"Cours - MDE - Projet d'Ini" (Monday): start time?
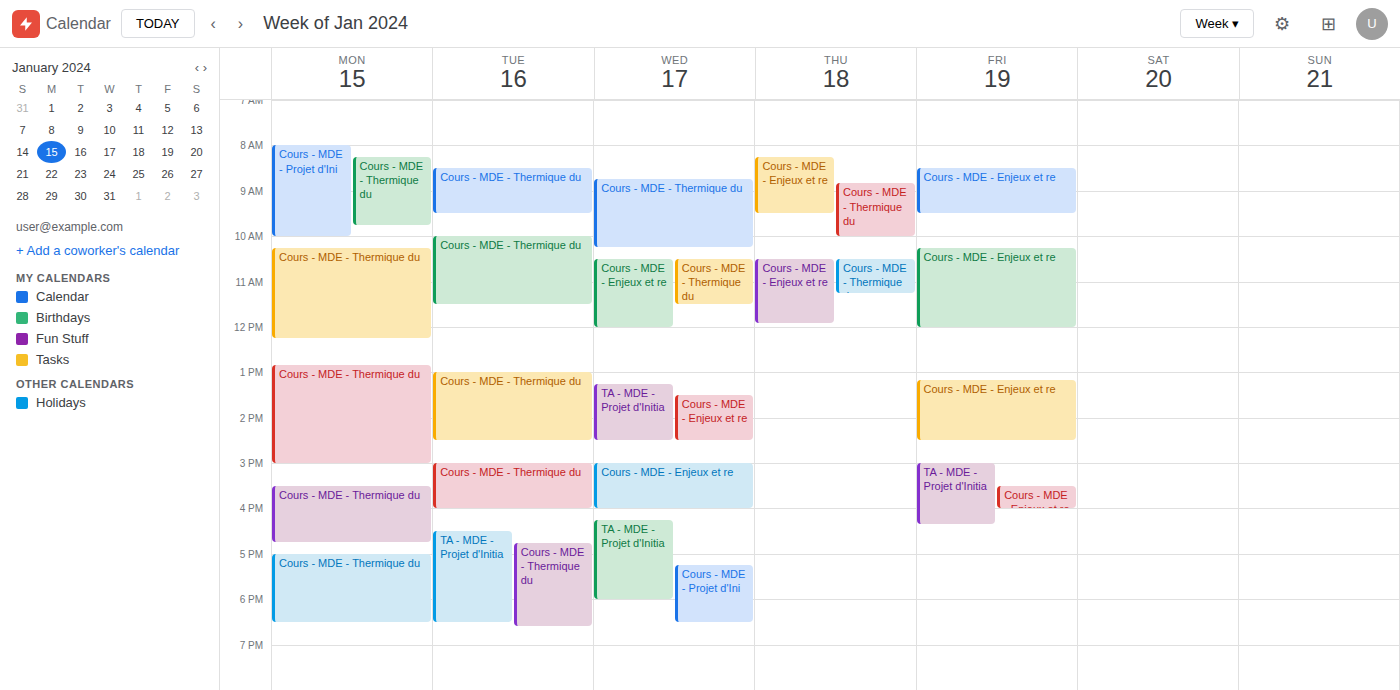
8:00 AM